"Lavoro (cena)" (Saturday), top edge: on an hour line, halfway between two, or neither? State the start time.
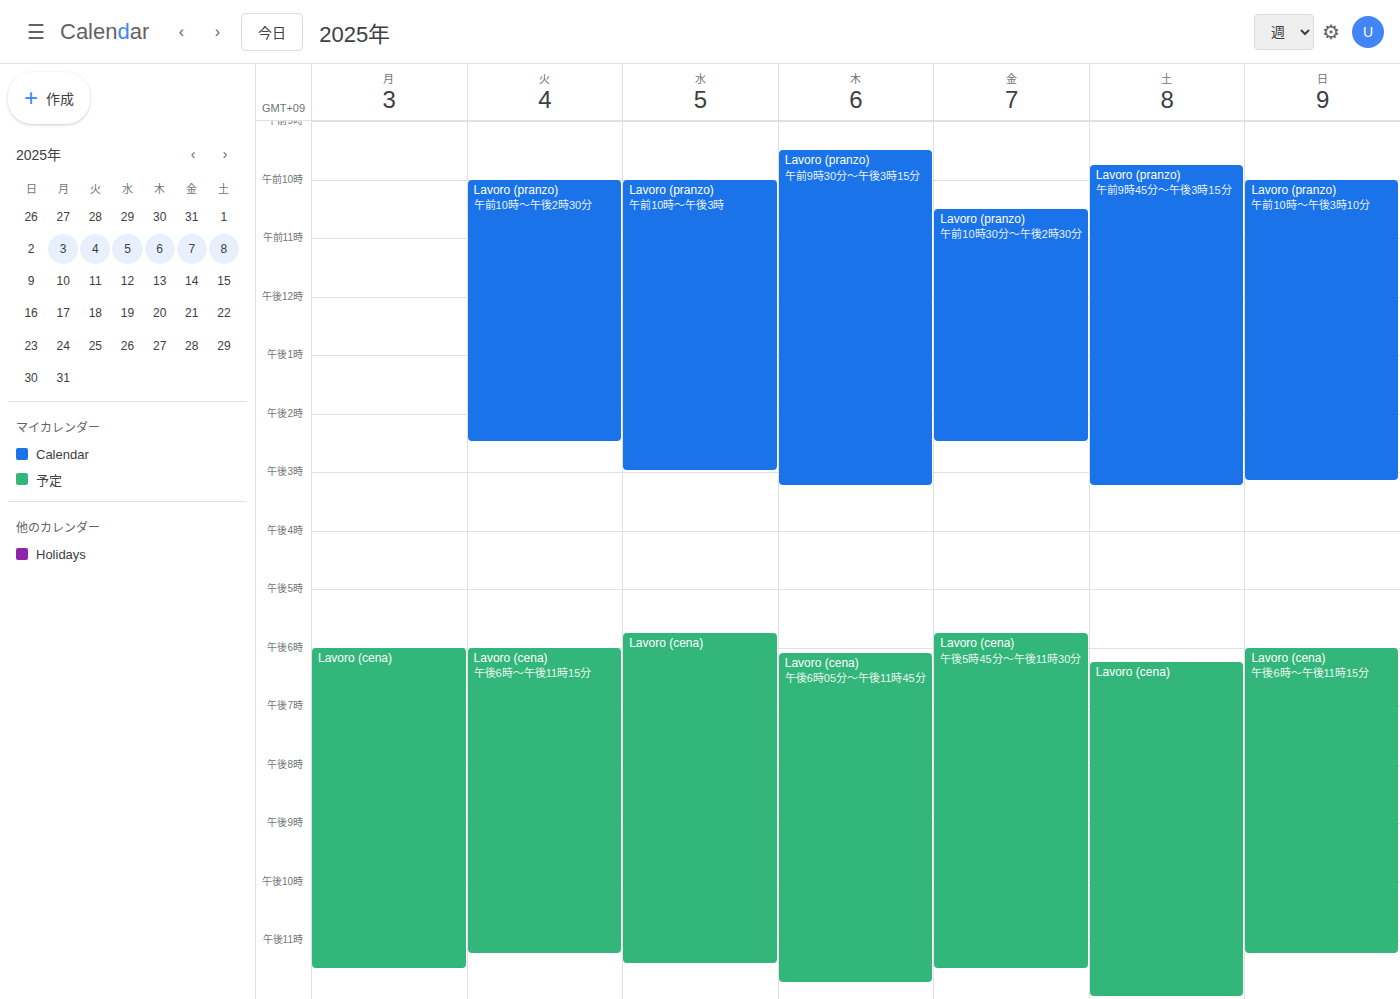
6:15 PM -- neither: a quarter of the way from the 6 PM line to the 7 PM line.